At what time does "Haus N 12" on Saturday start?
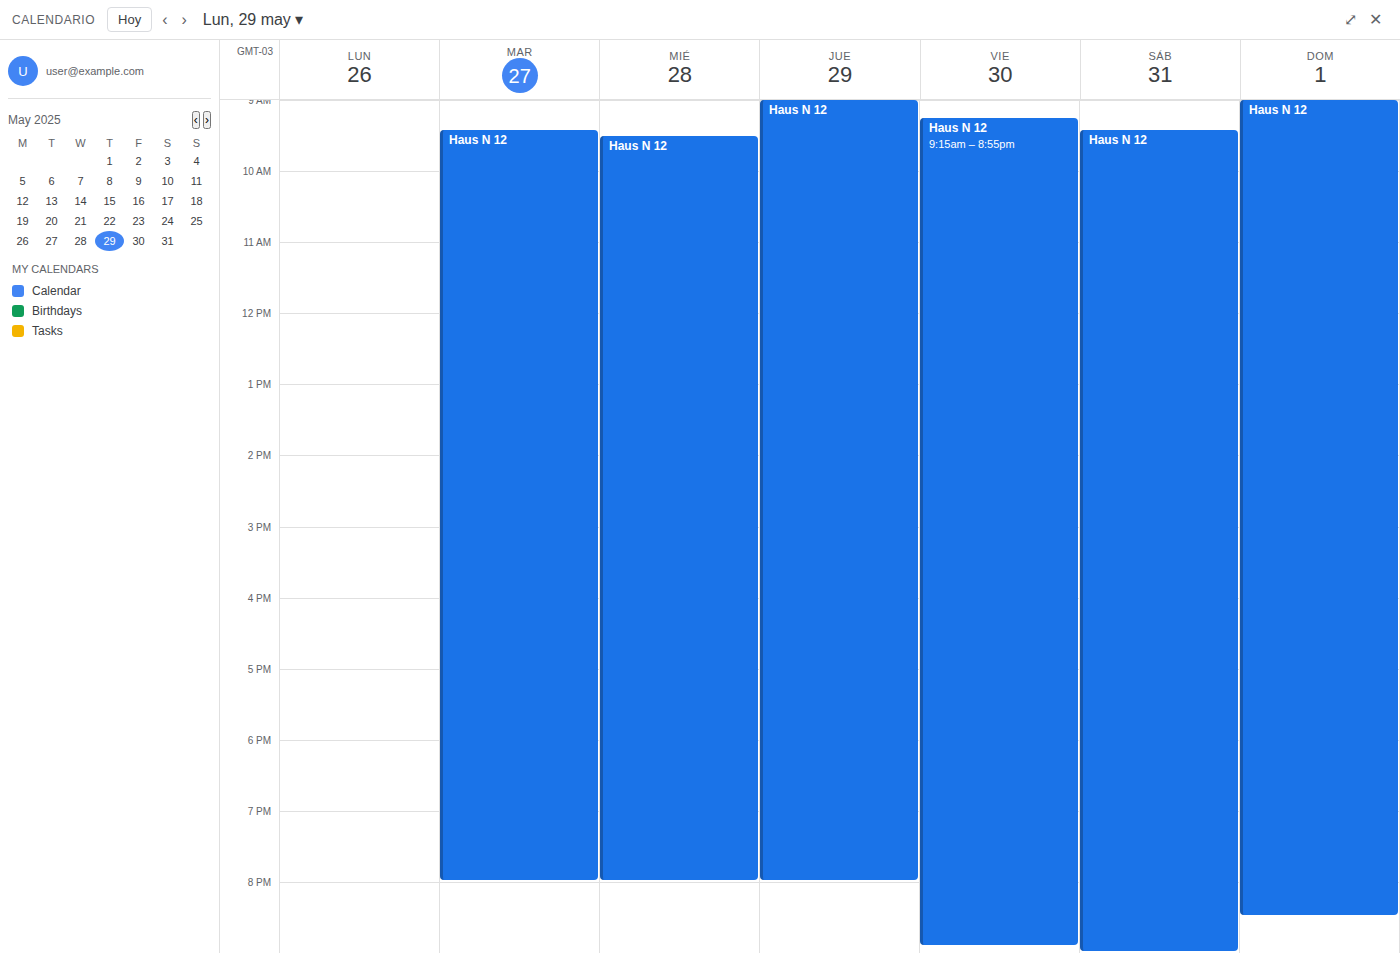
9:25 AM